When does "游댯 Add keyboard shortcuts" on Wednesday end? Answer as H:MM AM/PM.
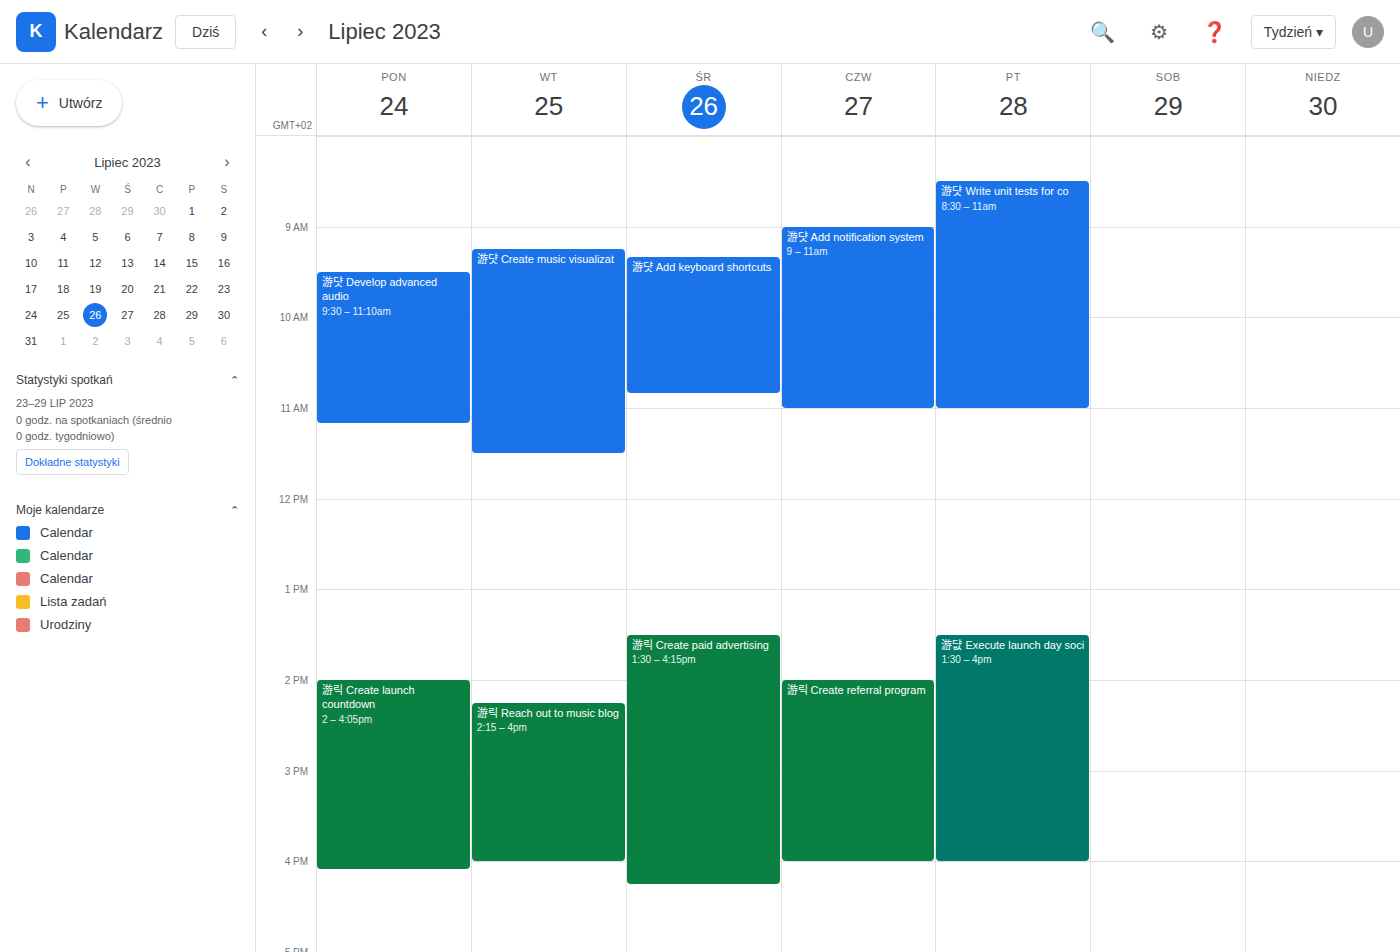
10:50 AM